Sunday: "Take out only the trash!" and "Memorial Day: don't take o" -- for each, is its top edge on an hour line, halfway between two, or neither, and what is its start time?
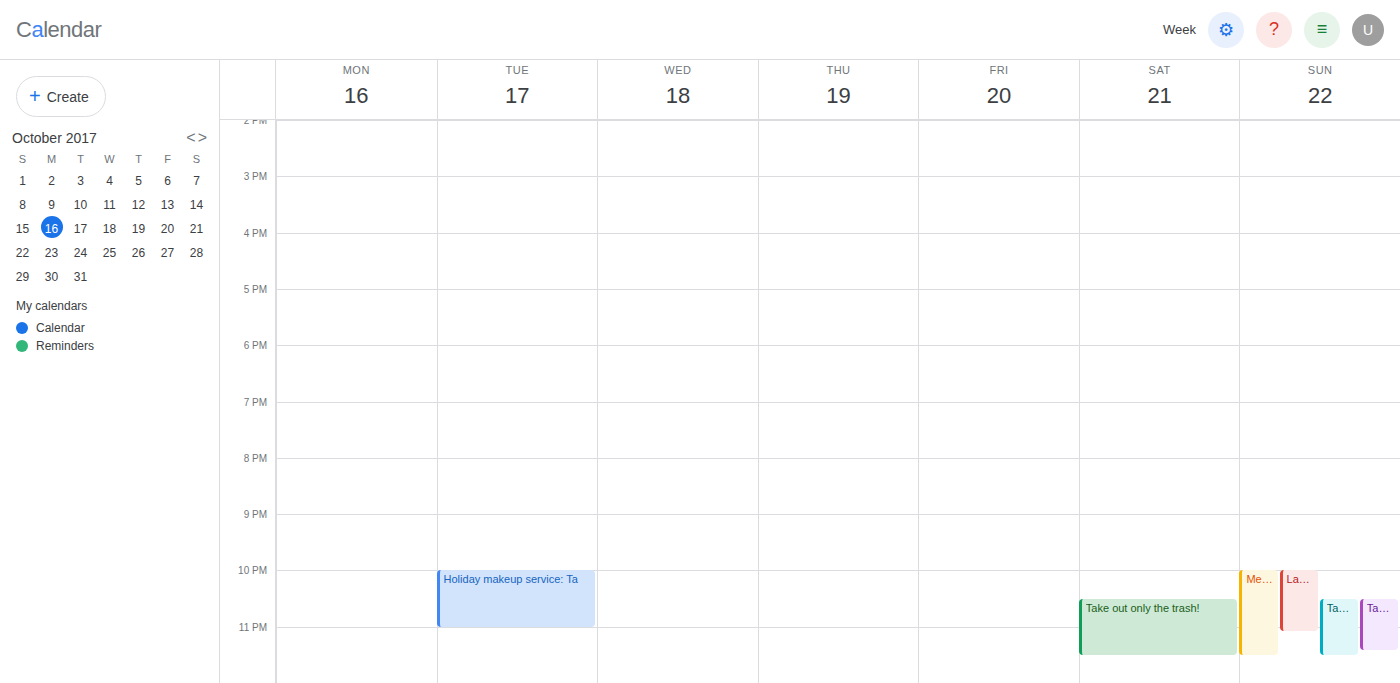
"Take out only the trash!": 10:30 PM, halfway between the 10 PM and 11 PM lines. "Memorial Day: don't take o": 10:00 PM, exactly on the 10 PM line.